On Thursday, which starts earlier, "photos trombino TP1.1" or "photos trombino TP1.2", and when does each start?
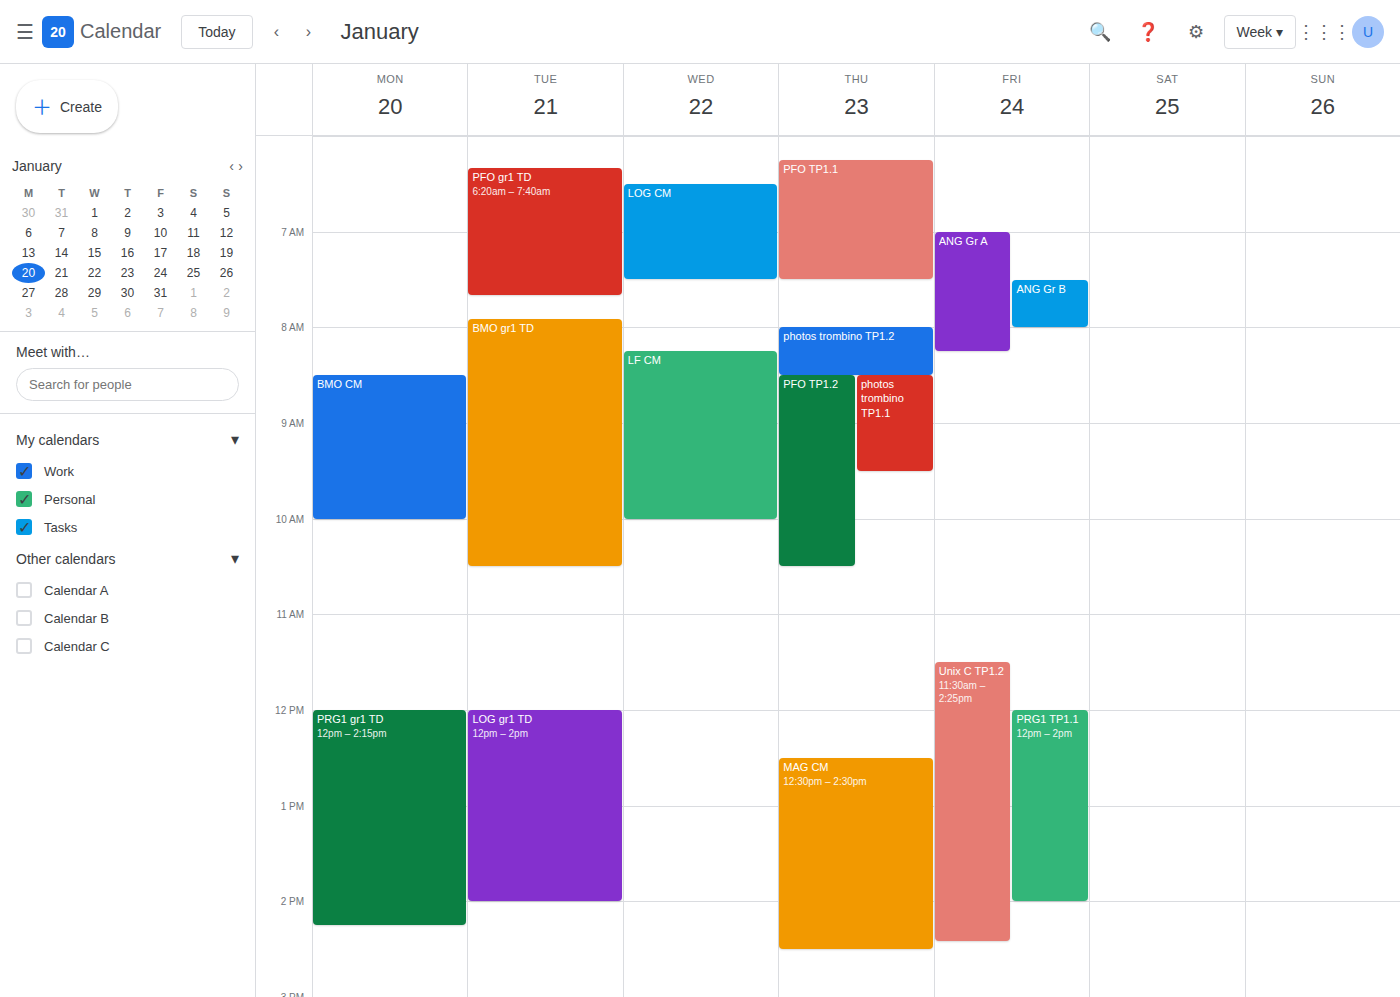
"photos trombino TP1.2" 8:00 AM; "photos trombino TP1.1" 8:30 AM.